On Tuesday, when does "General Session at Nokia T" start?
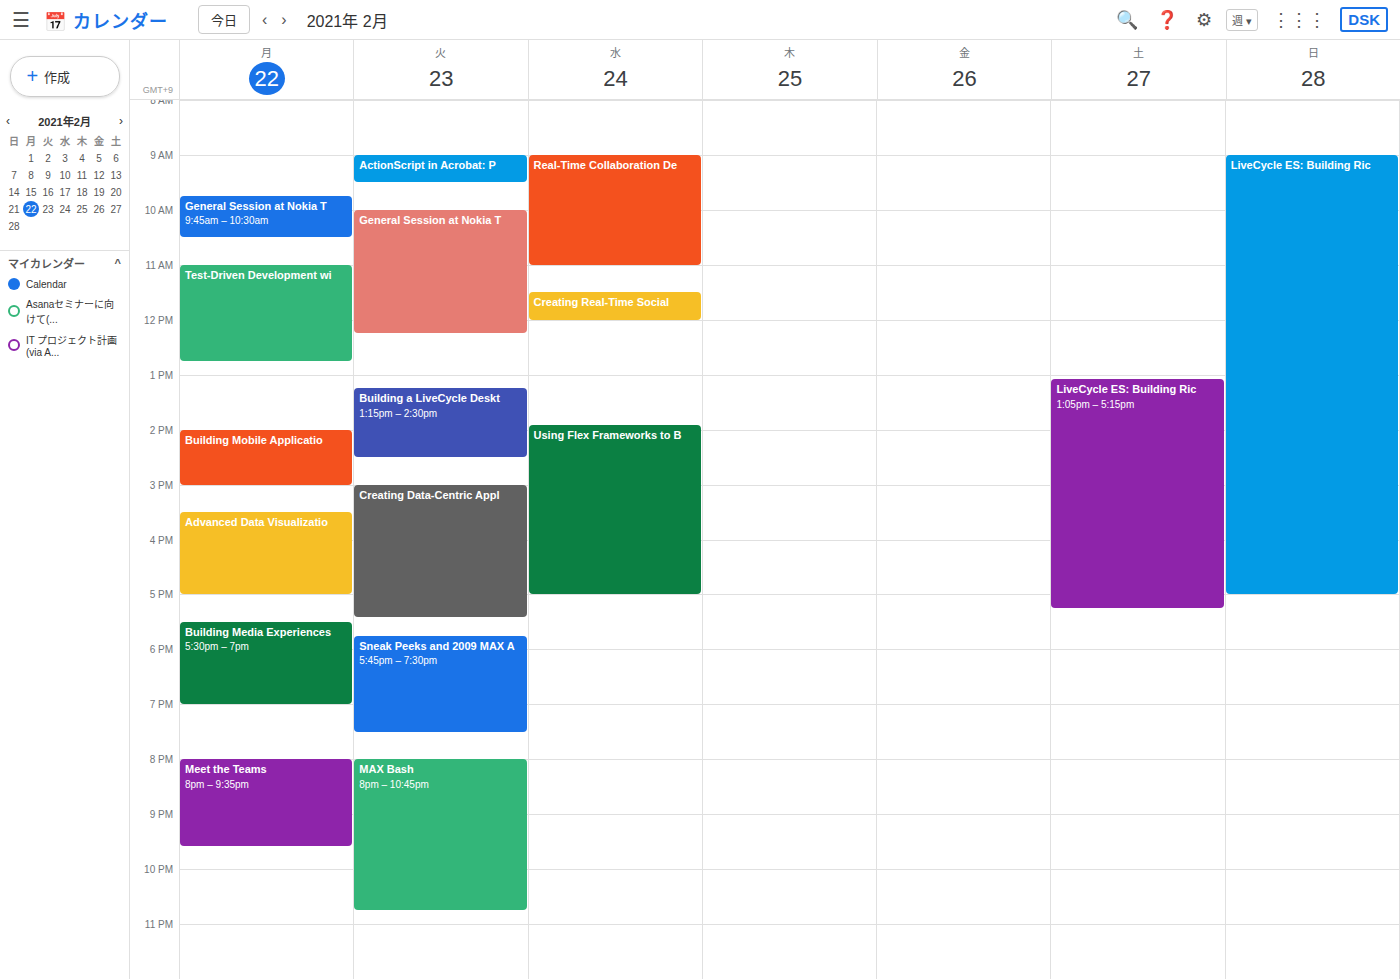
10:00 AM